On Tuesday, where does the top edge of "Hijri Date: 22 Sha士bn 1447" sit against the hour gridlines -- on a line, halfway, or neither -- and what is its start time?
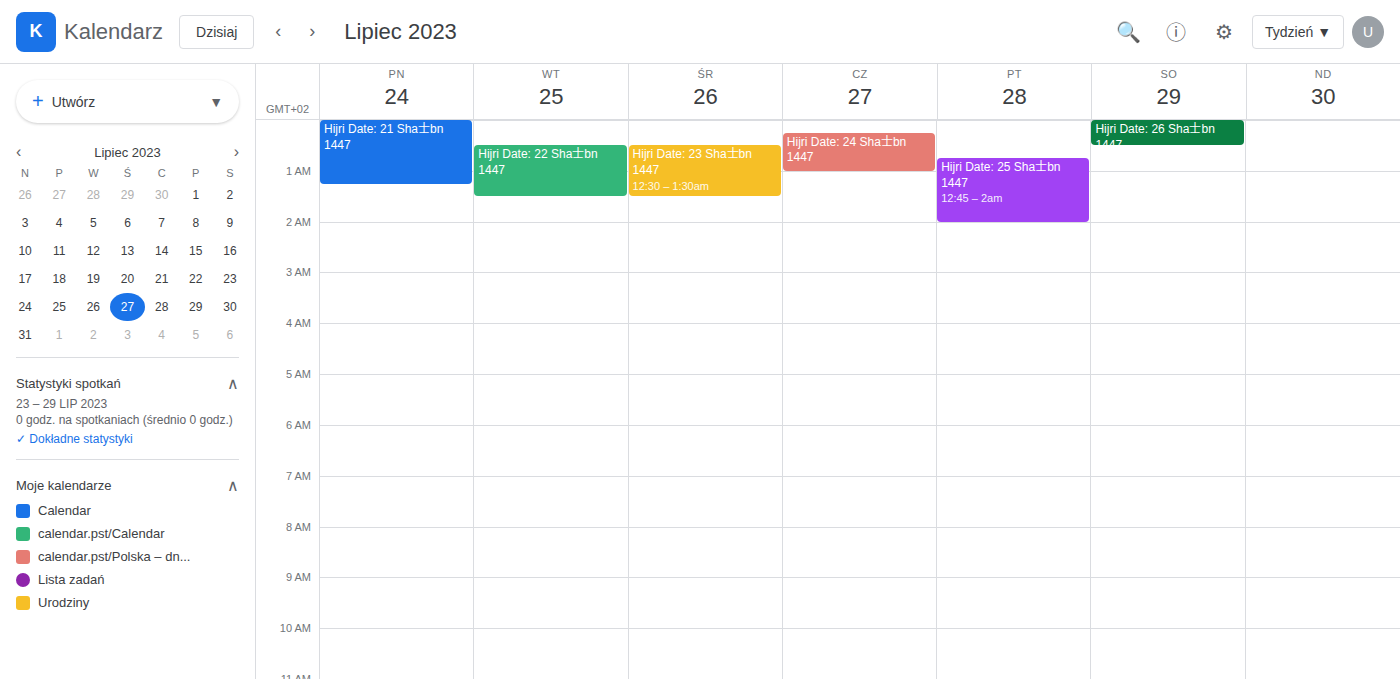
12:30 AM -- halfway between the 12 AM and 1 AM lines.